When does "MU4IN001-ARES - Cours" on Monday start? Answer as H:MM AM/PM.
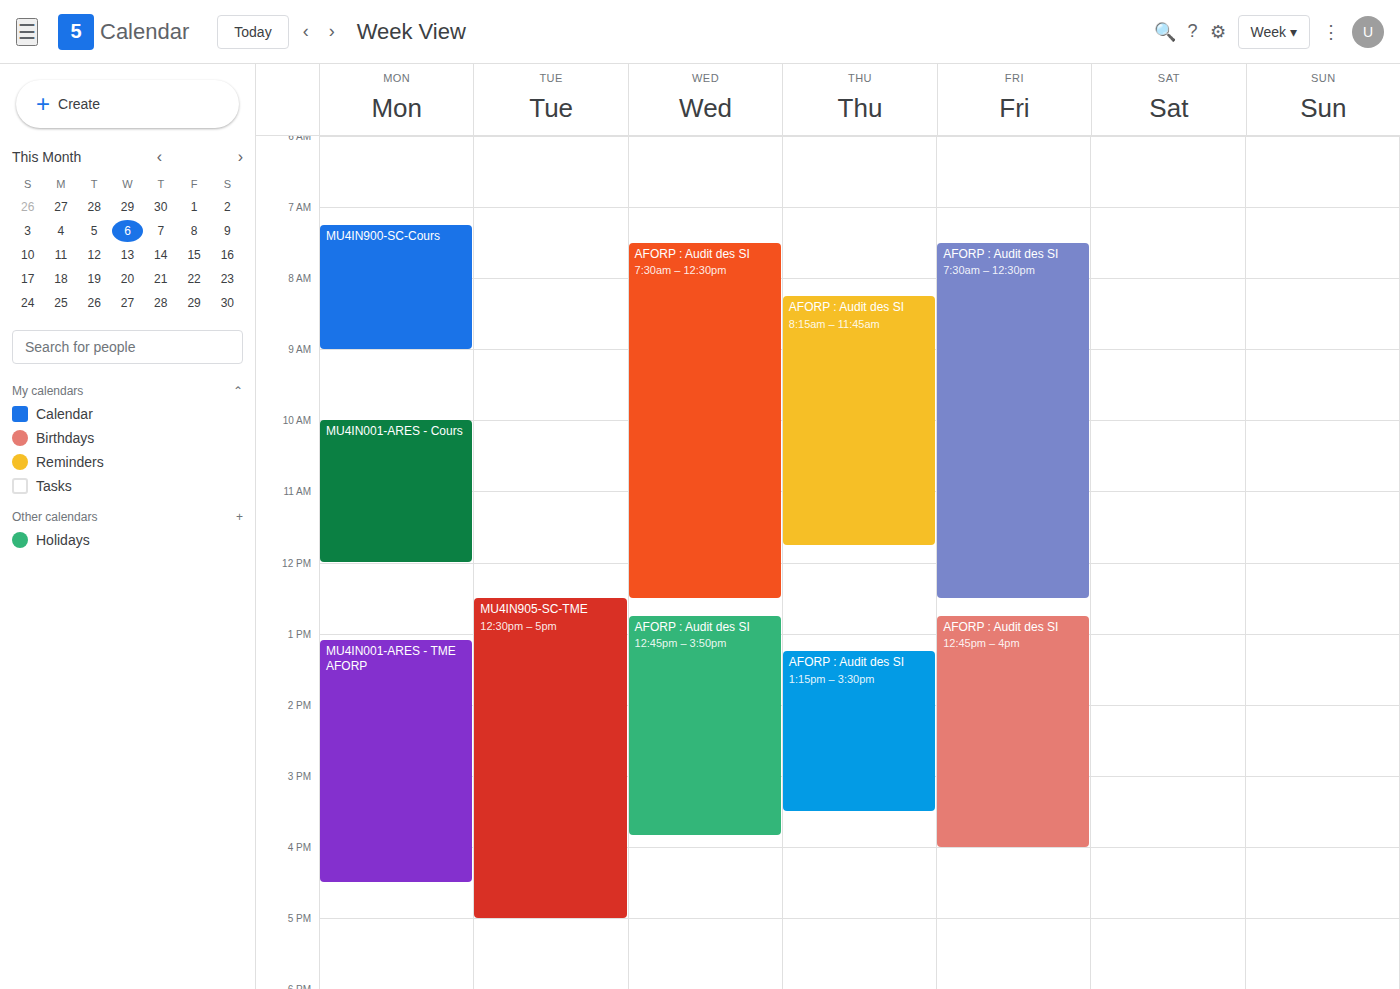
10:00 AM